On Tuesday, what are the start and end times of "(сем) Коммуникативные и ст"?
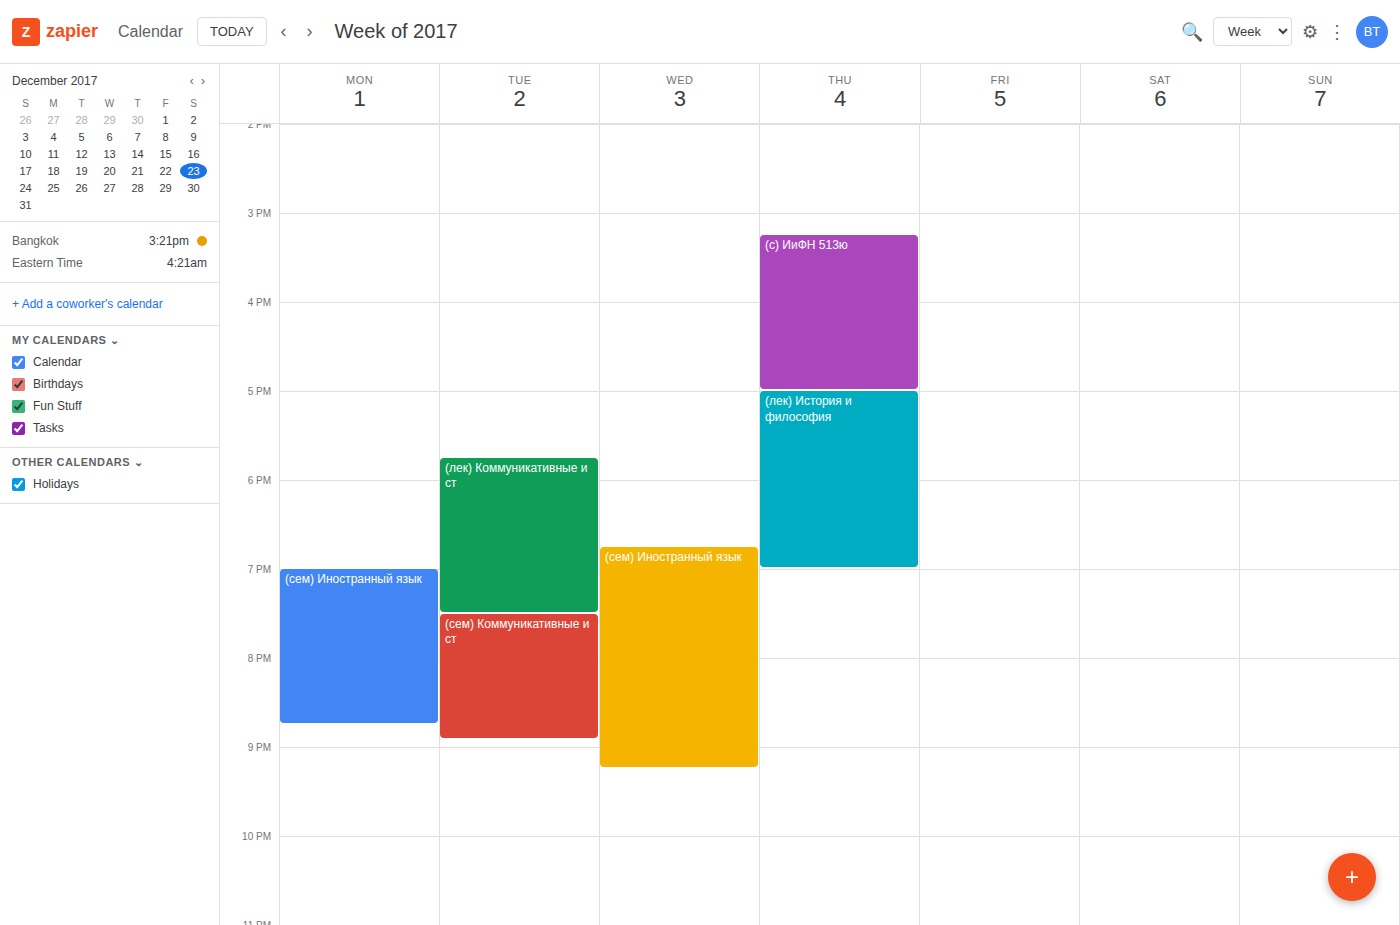
7:30 PM to 8:55 PM